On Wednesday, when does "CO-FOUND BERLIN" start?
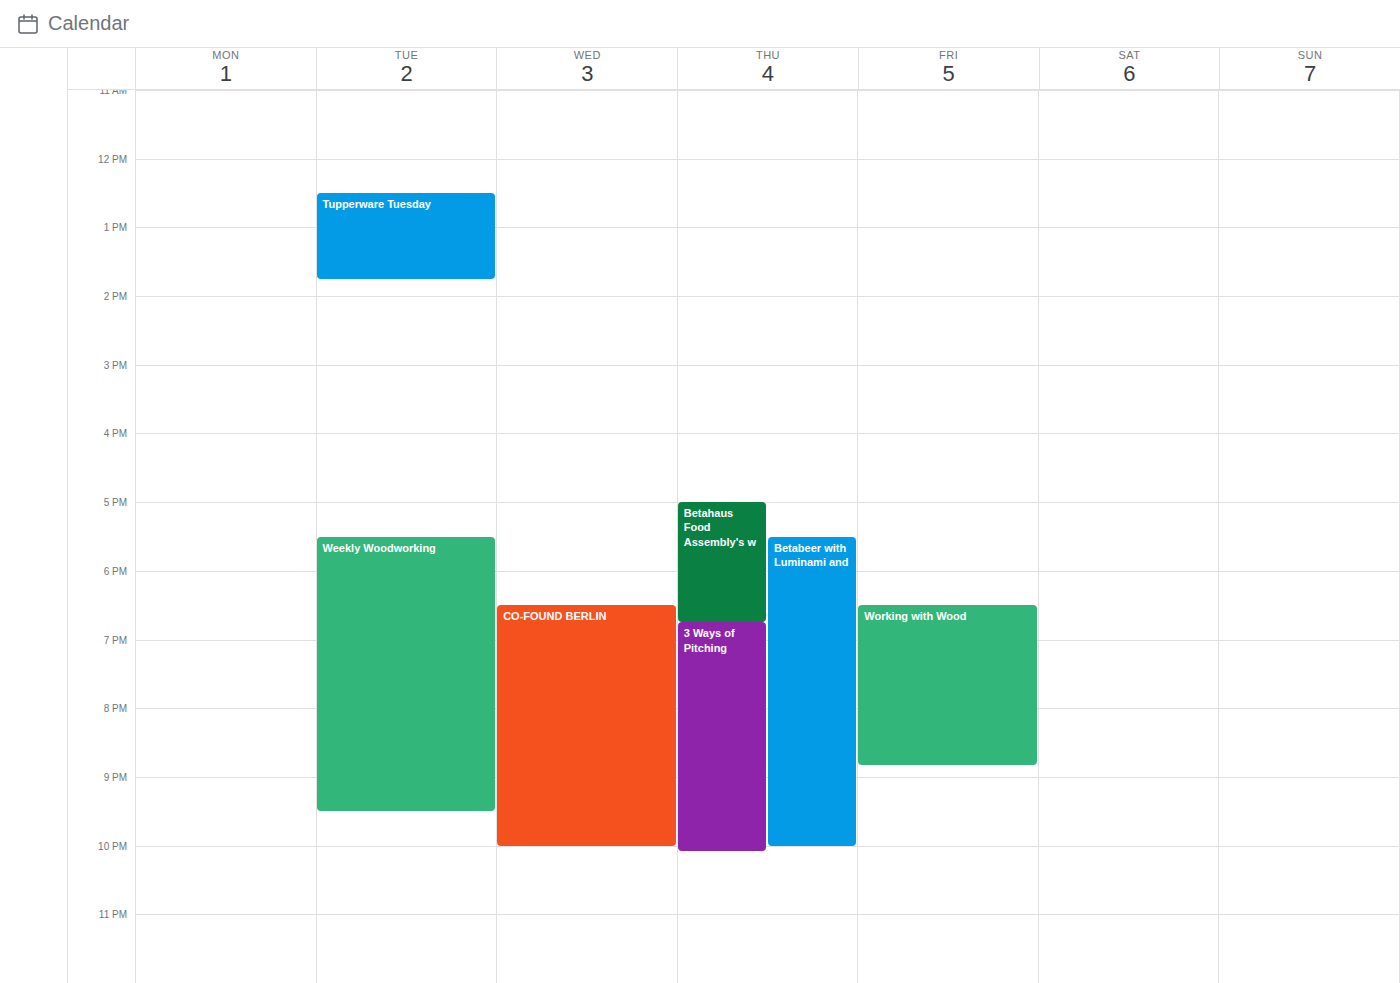
6:30 PM